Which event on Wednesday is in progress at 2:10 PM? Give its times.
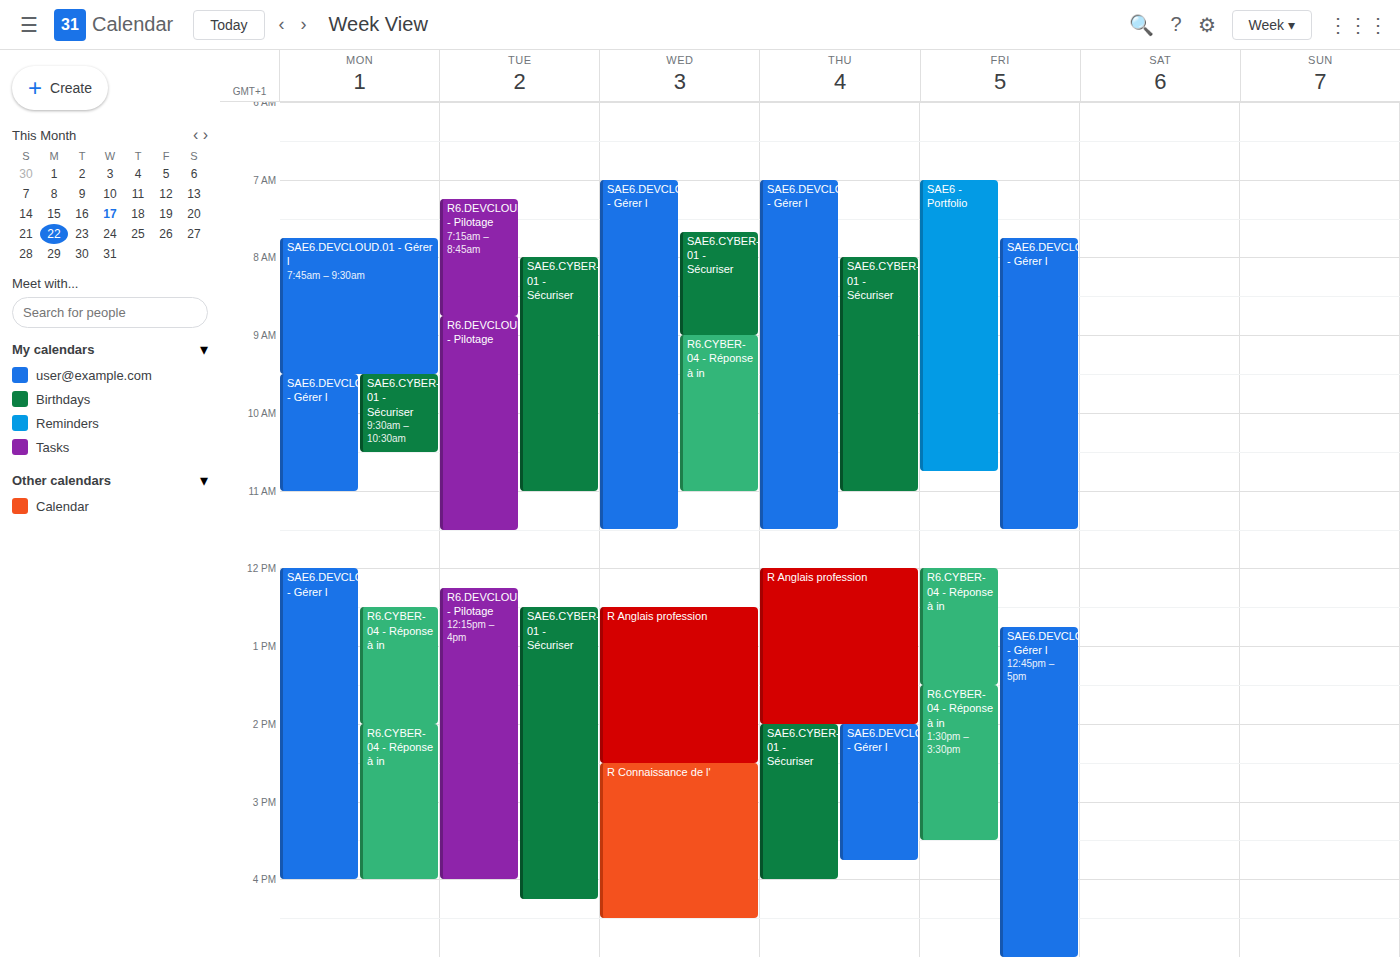
"R Anglais profession", 12:30 PM to 2:30 PM